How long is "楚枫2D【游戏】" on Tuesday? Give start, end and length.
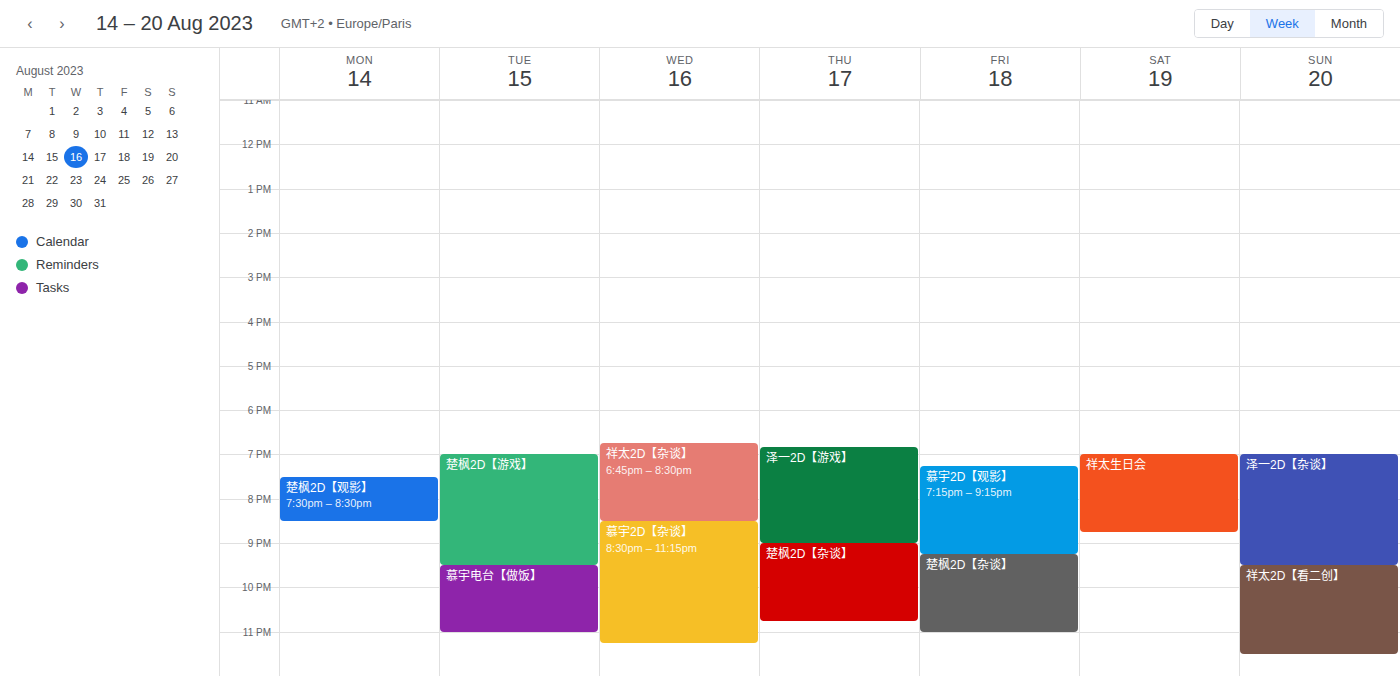
7:00 PM to 9:30 PM, 2 hours 30 minutes